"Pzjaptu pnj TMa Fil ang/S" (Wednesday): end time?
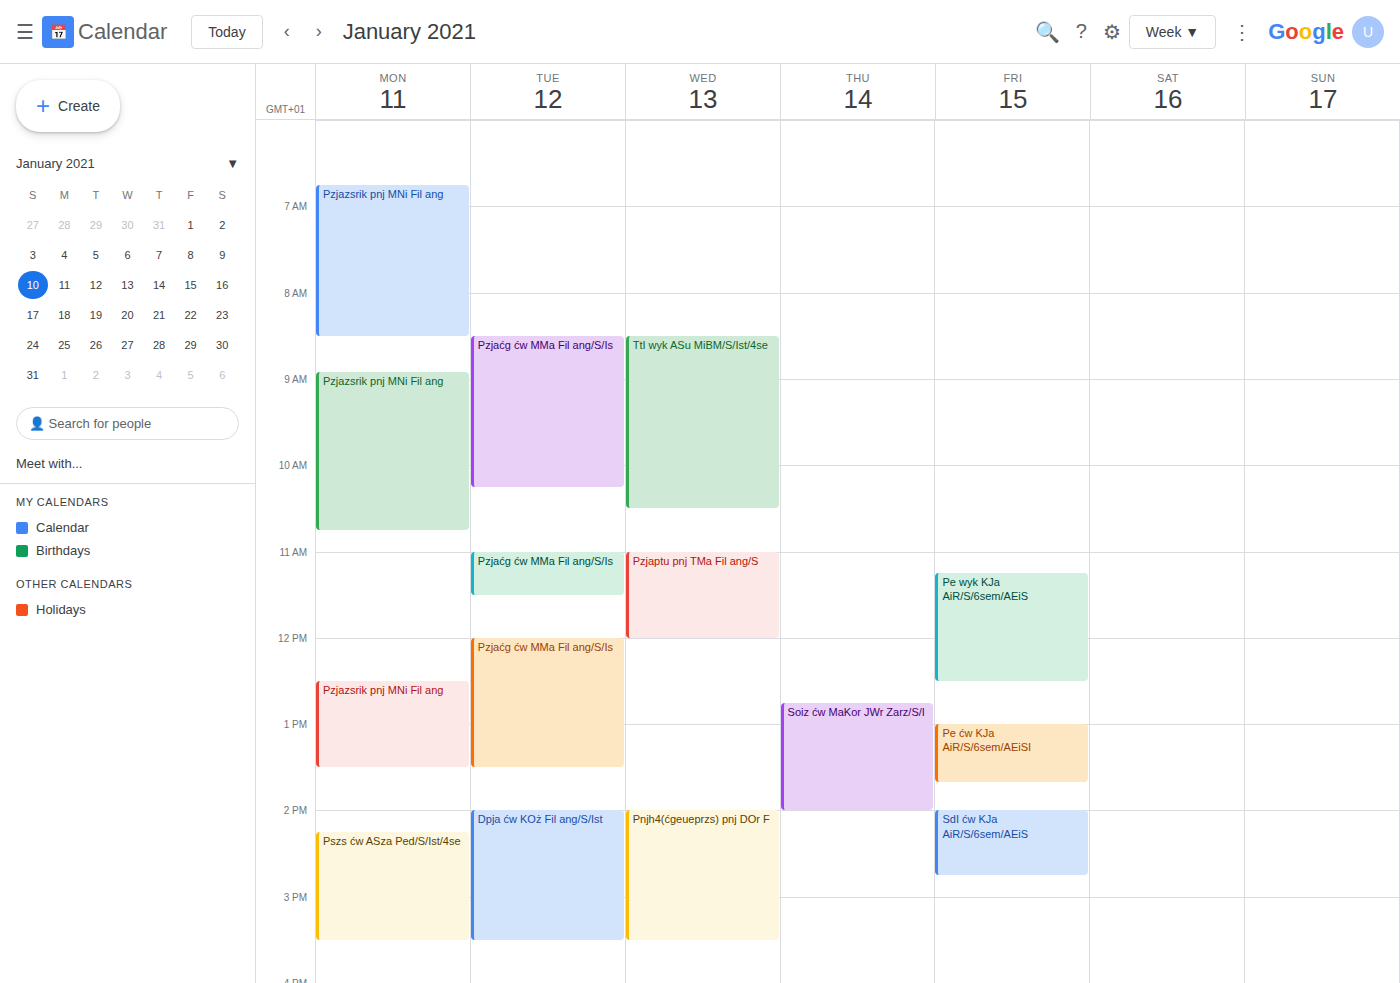
12:00 PM